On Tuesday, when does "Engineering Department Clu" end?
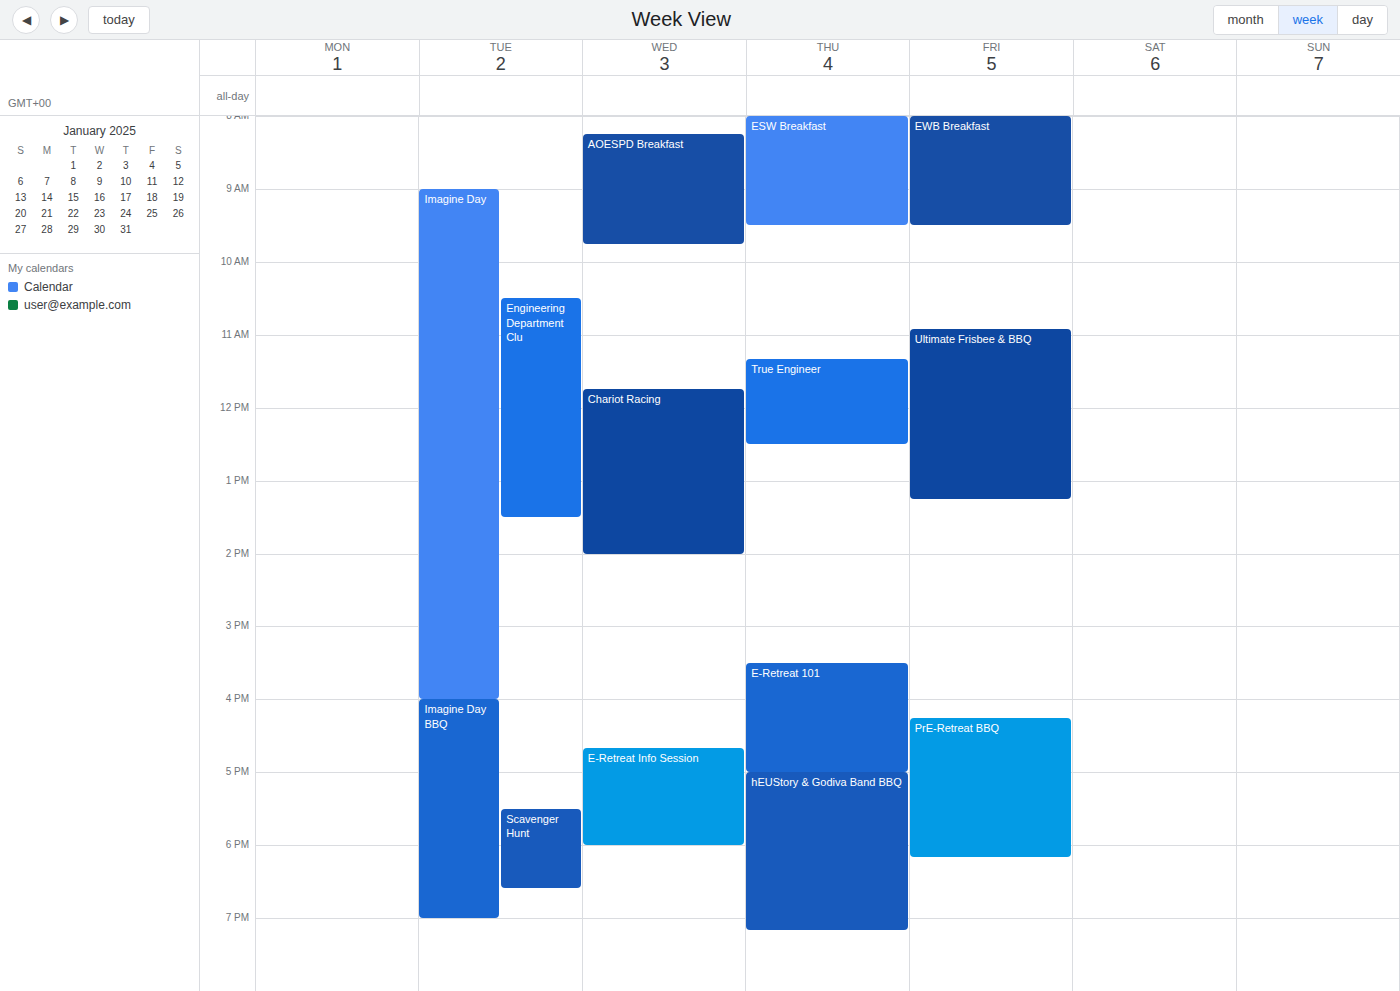
1:30 PM